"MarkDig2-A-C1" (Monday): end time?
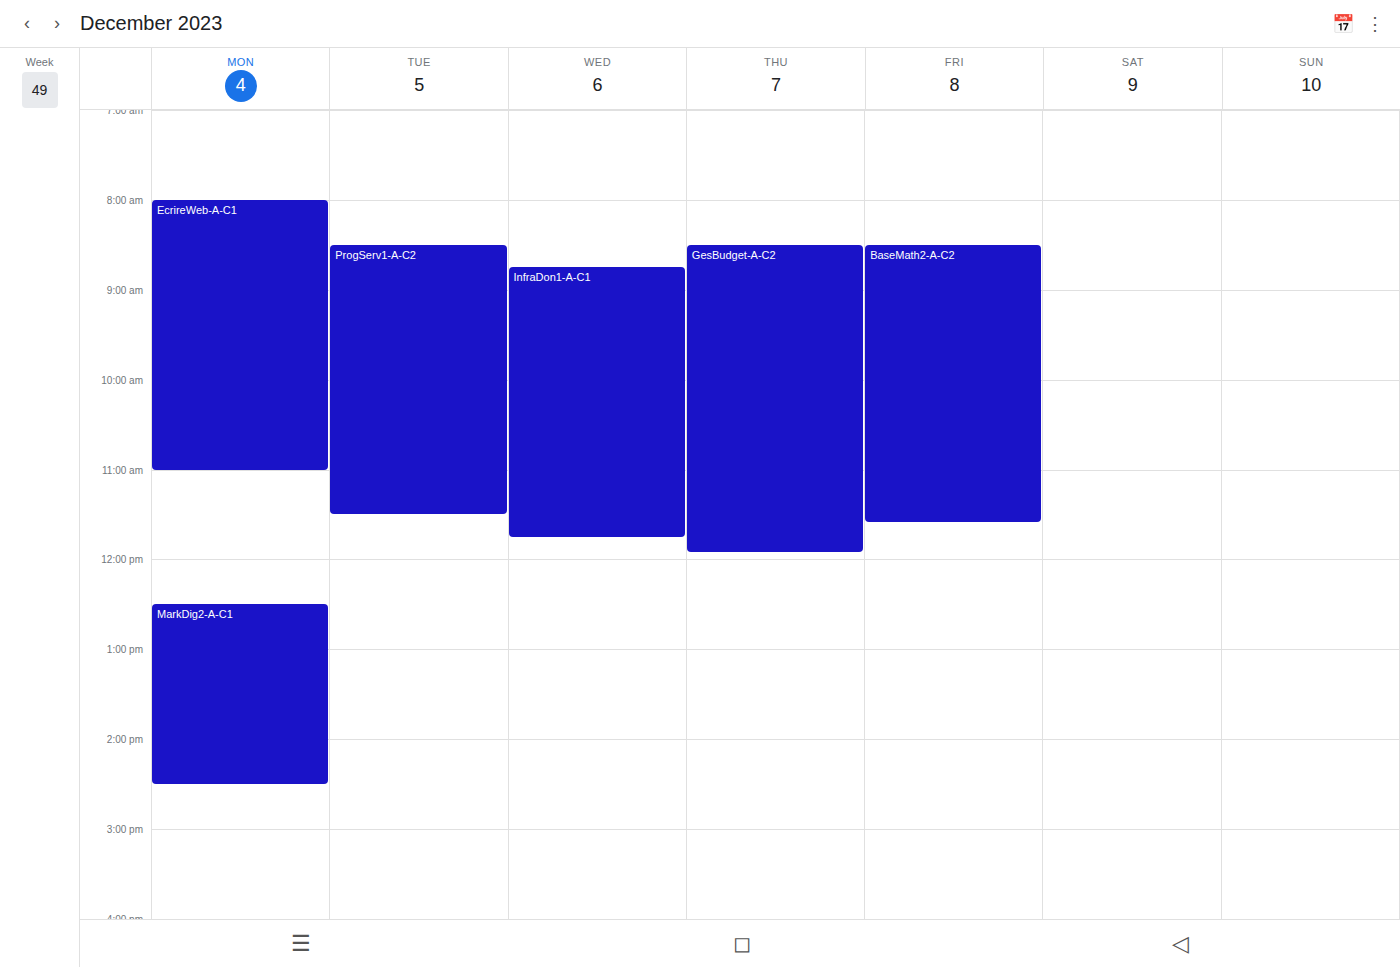
2:30 PM